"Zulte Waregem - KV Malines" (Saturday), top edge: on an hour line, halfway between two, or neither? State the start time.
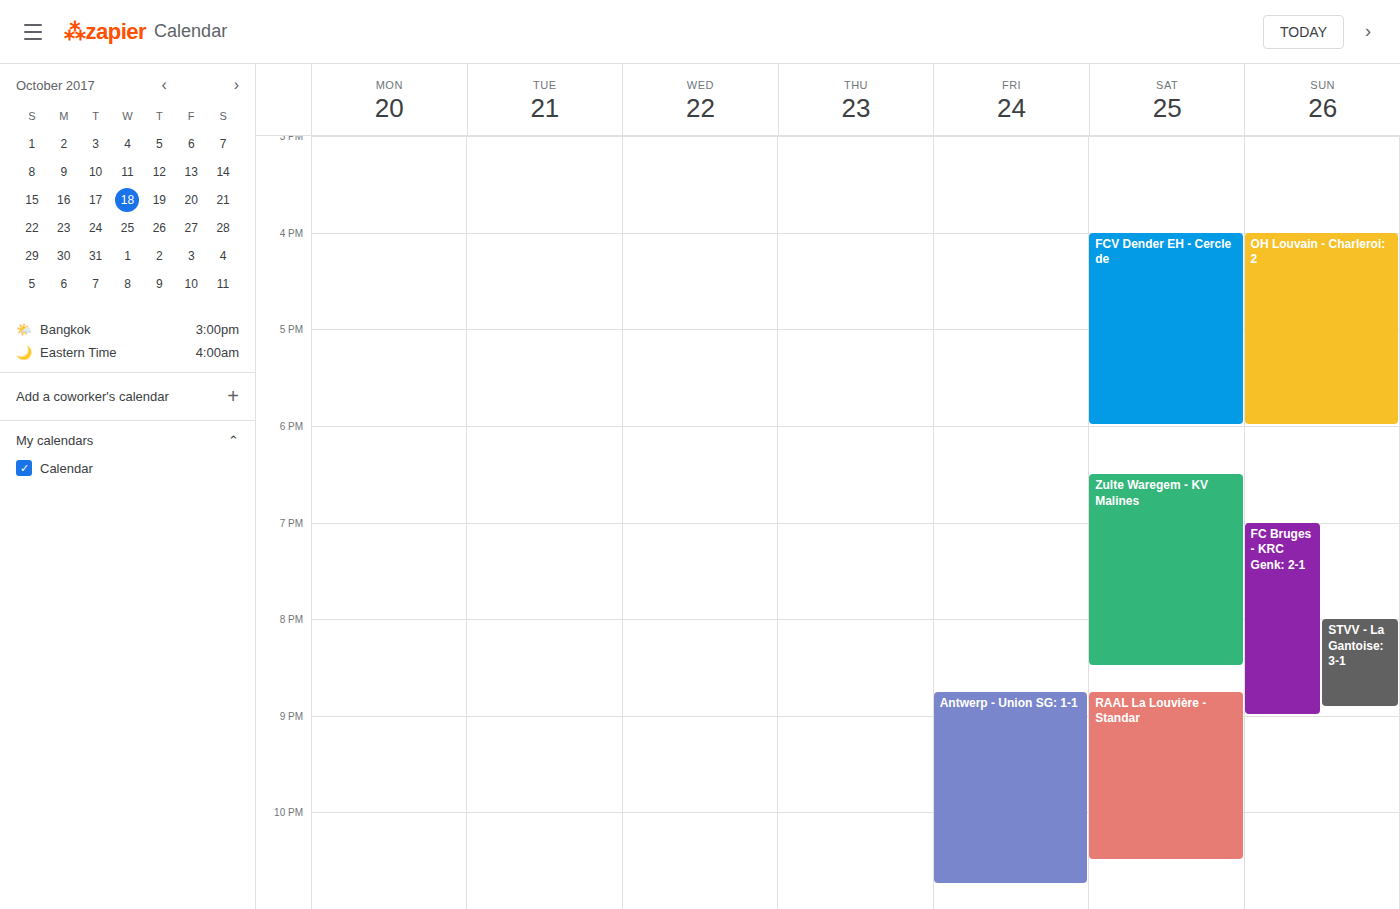
6:30 PM -- halfway between the 6 PM and 7 PM lines.